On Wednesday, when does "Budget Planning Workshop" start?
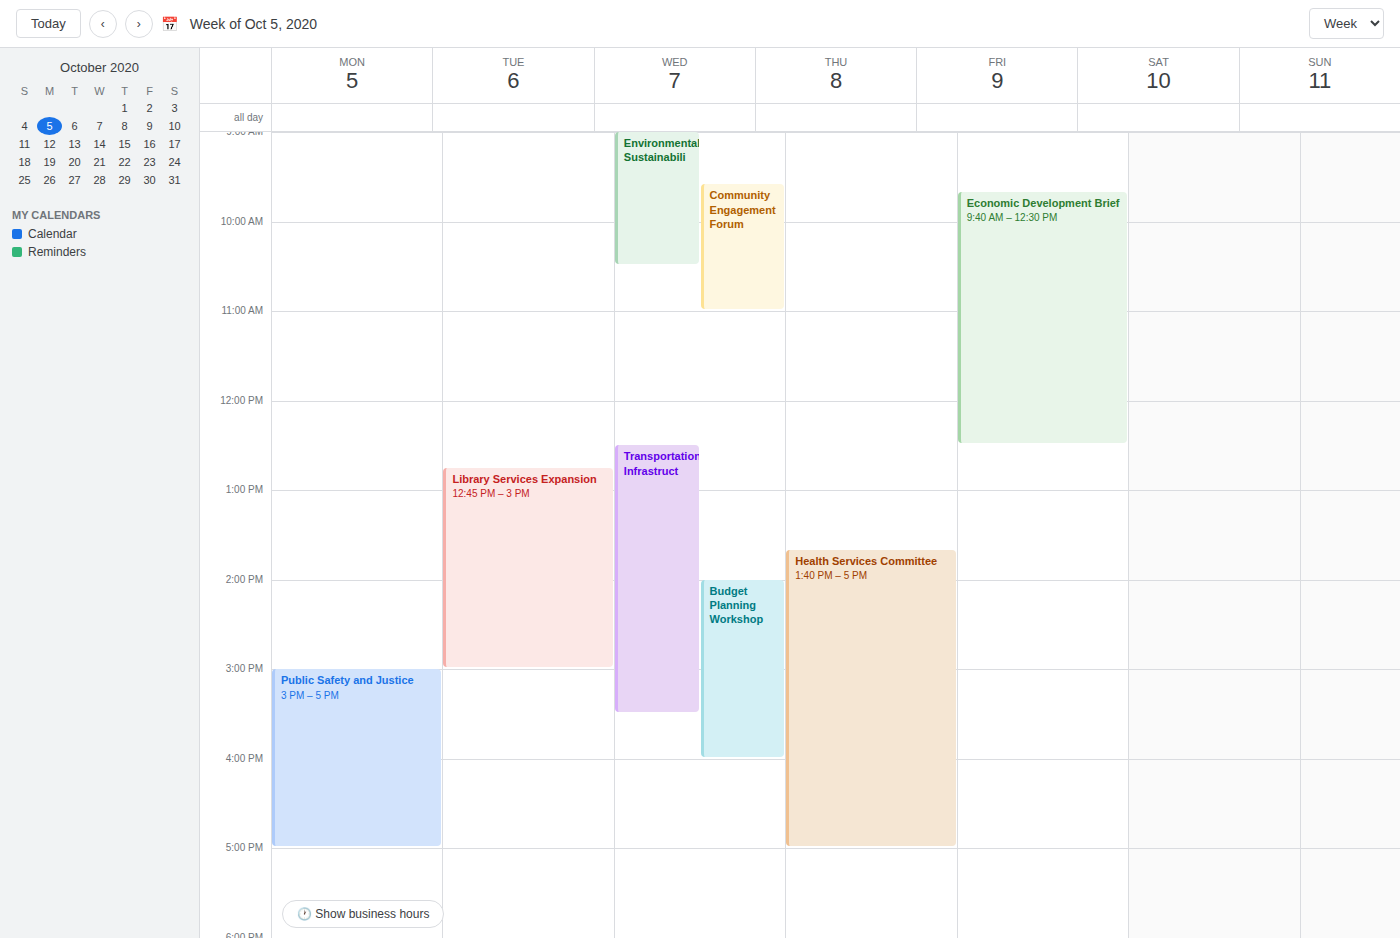
2:00 PM